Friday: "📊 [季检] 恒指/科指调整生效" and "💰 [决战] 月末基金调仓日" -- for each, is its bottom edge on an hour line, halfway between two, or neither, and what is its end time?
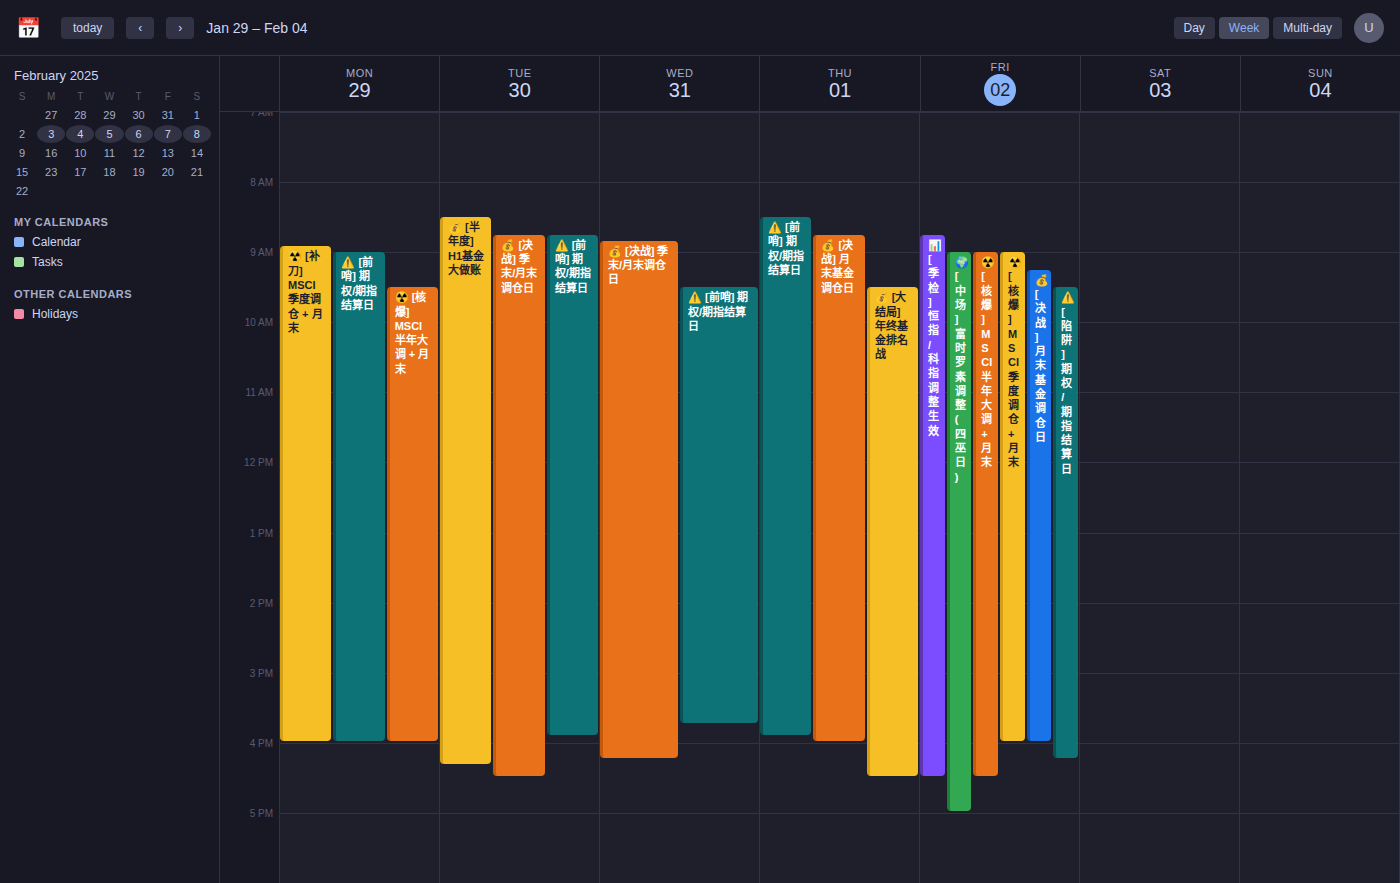
"📊 [季检] 恒指/科指调整生效": 4:30 PM, halfway between the 4 PM and 5 PM lines. "💰 [决战] 月末基金调仓日": 4:00 PM, exactly on the 4 PM line.